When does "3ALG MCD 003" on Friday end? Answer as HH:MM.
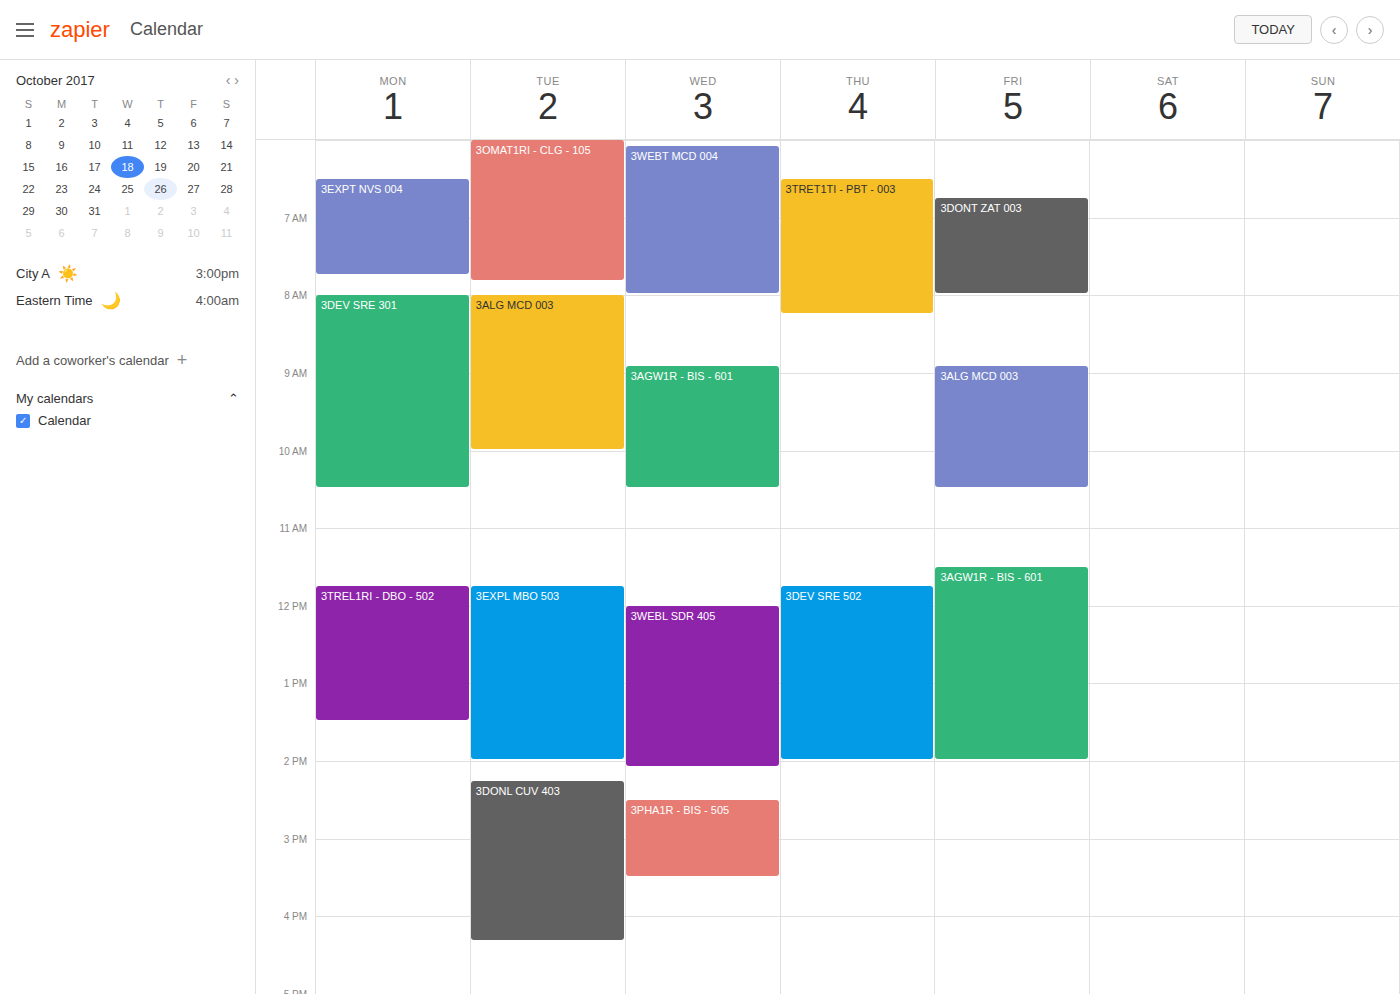
10:30